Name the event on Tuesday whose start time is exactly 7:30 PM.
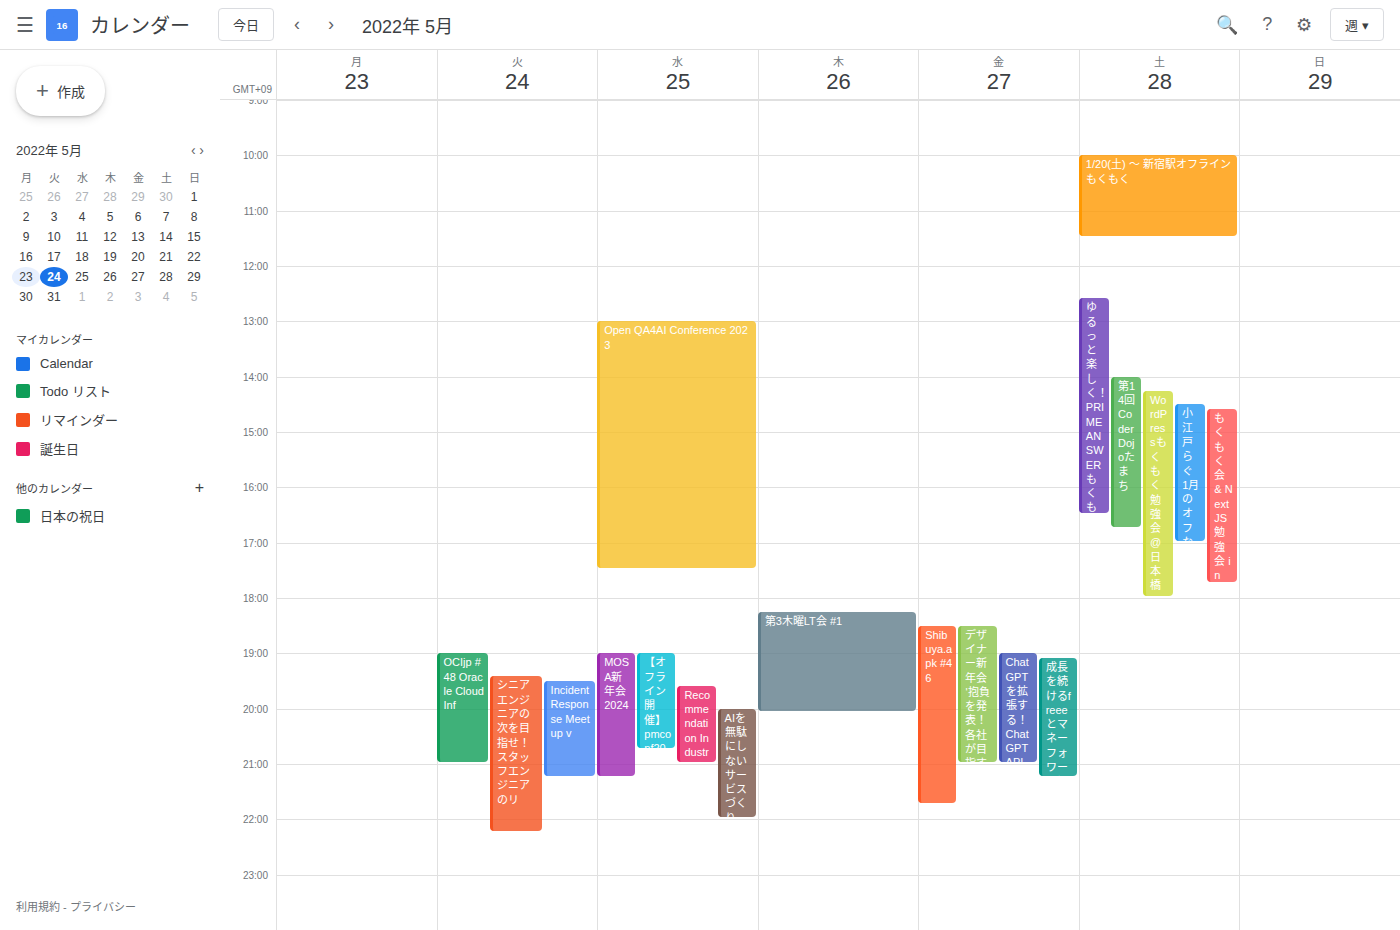
"Incident Response Meetup v"